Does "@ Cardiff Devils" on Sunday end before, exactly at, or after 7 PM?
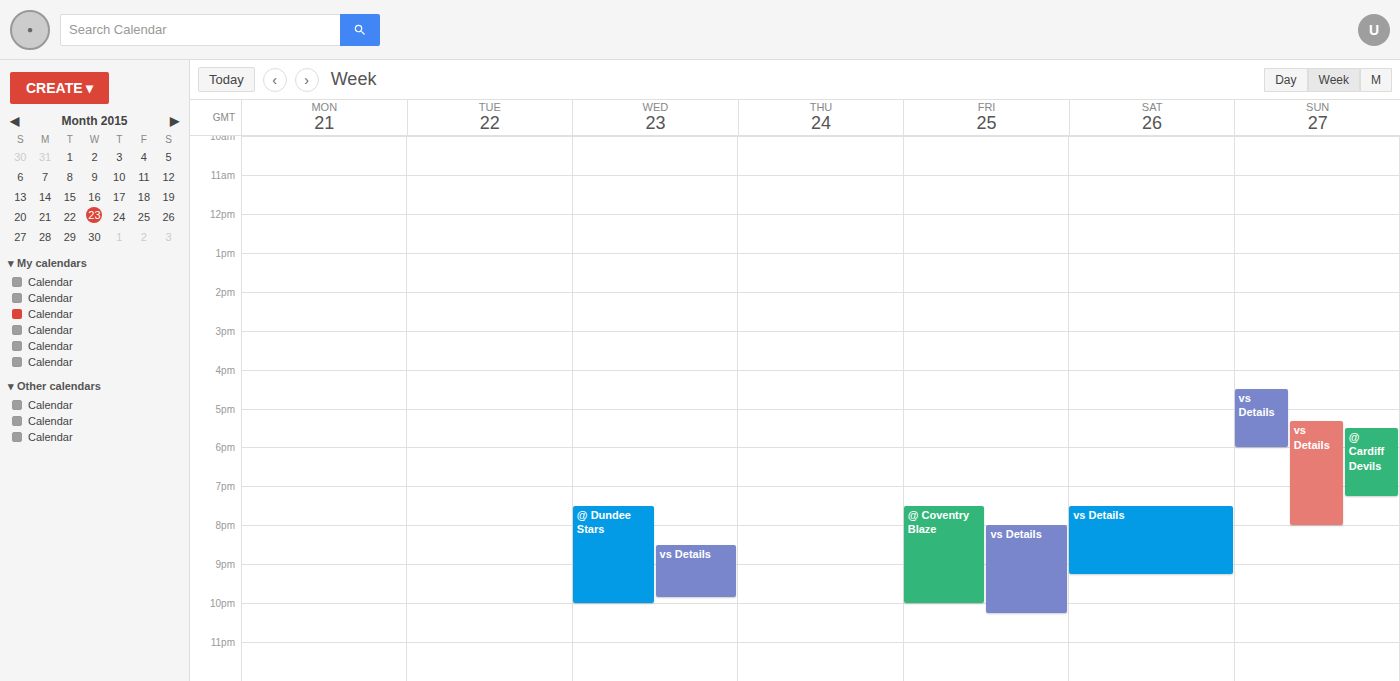
7:15 PM -- after 7 PM, 15 minutes below the 7 PM line.